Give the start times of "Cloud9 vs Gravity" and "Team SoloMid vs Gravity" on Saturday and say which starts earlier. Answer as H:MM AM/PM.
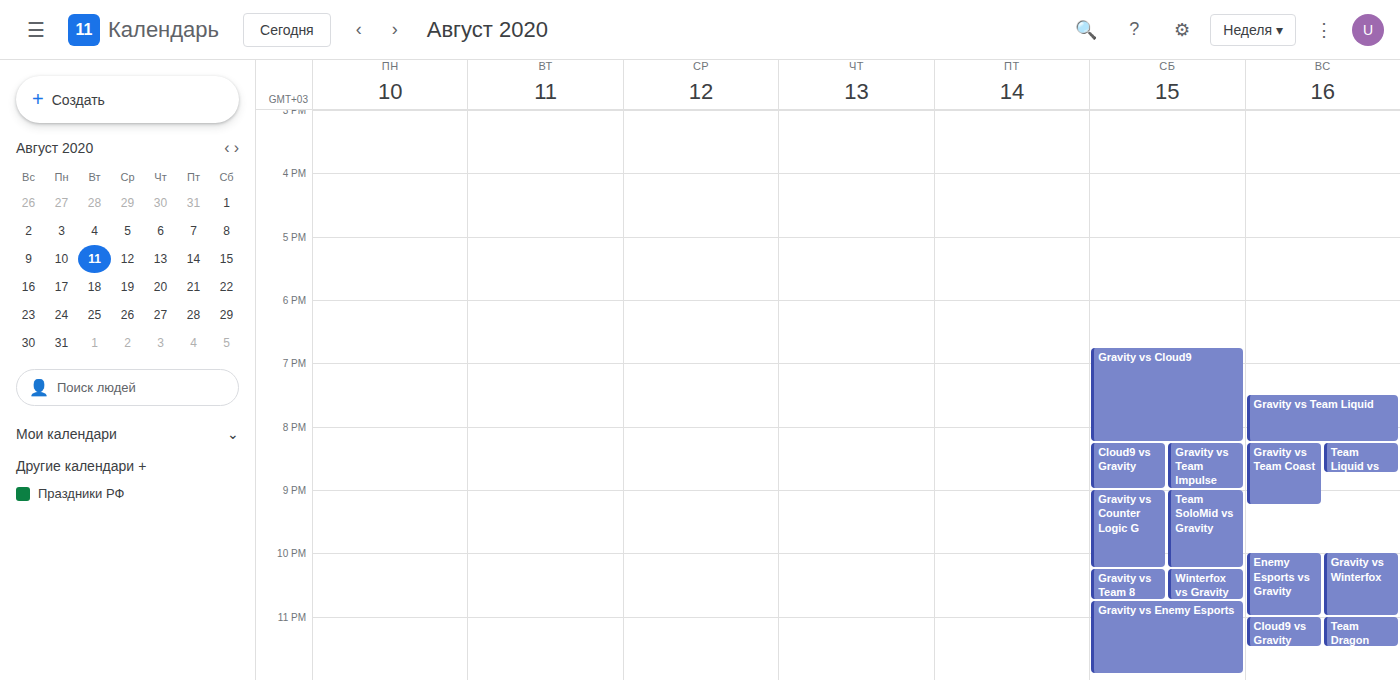
"Cloud9 vs Gravity" 8:15 PM; "Team SoloMid vs Gravity" 9:00 PM.